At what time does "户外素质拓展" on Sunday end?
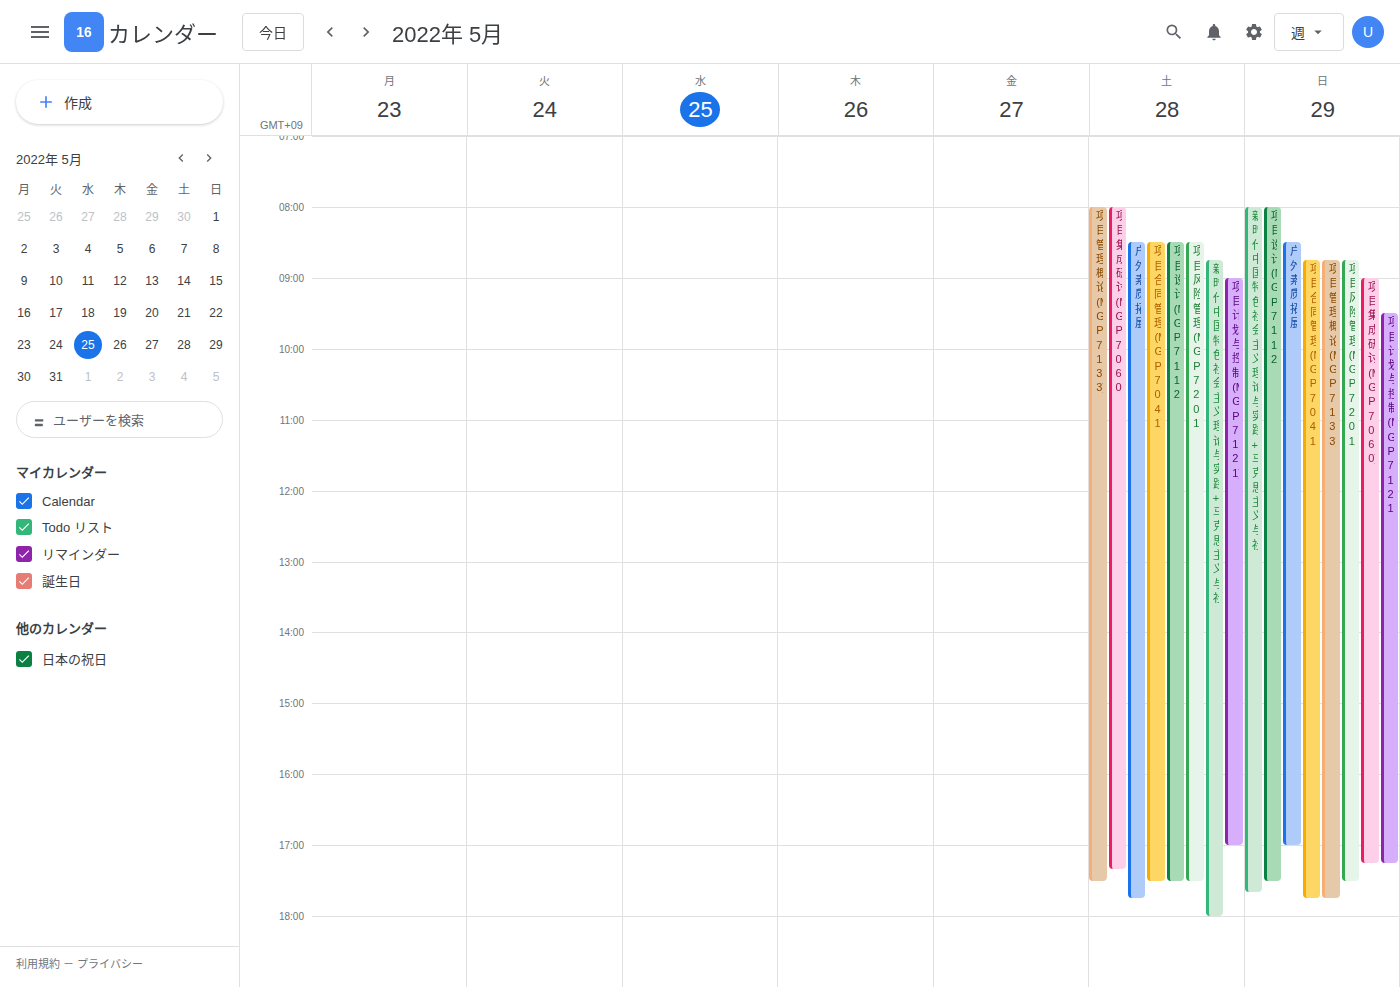
5:00 PM